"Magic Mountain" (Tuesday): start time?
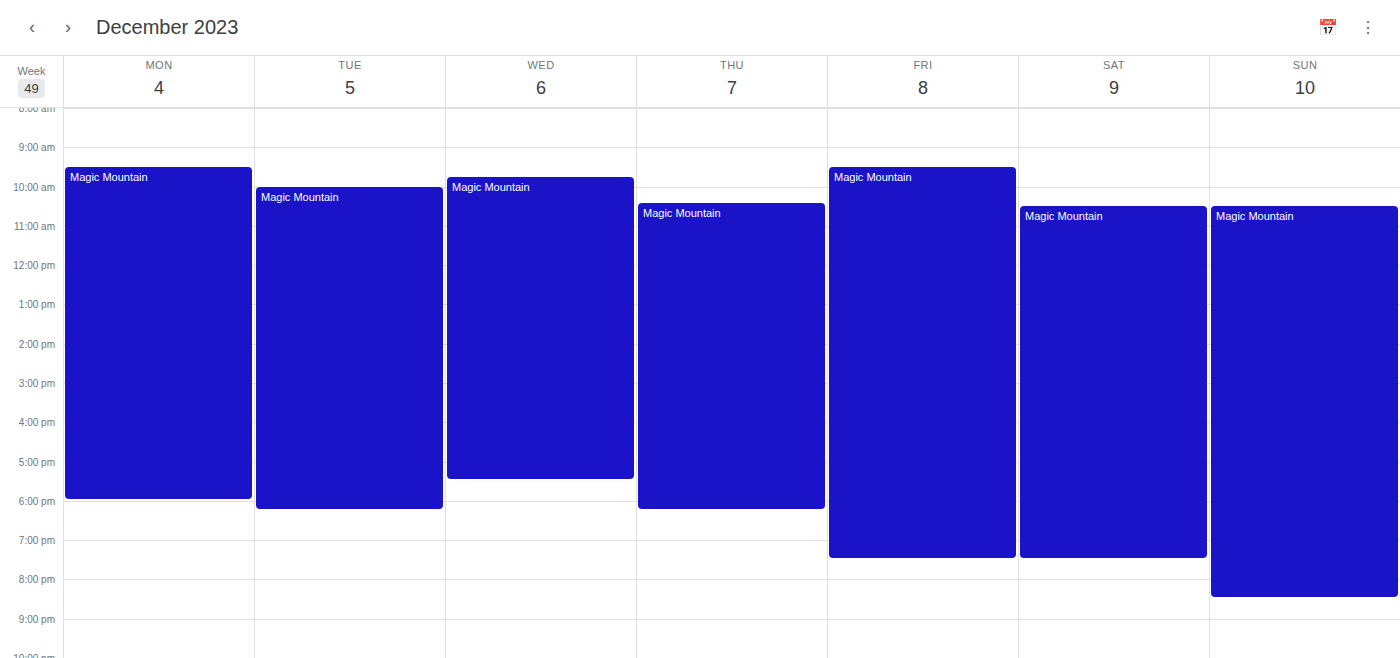
10:00 AM